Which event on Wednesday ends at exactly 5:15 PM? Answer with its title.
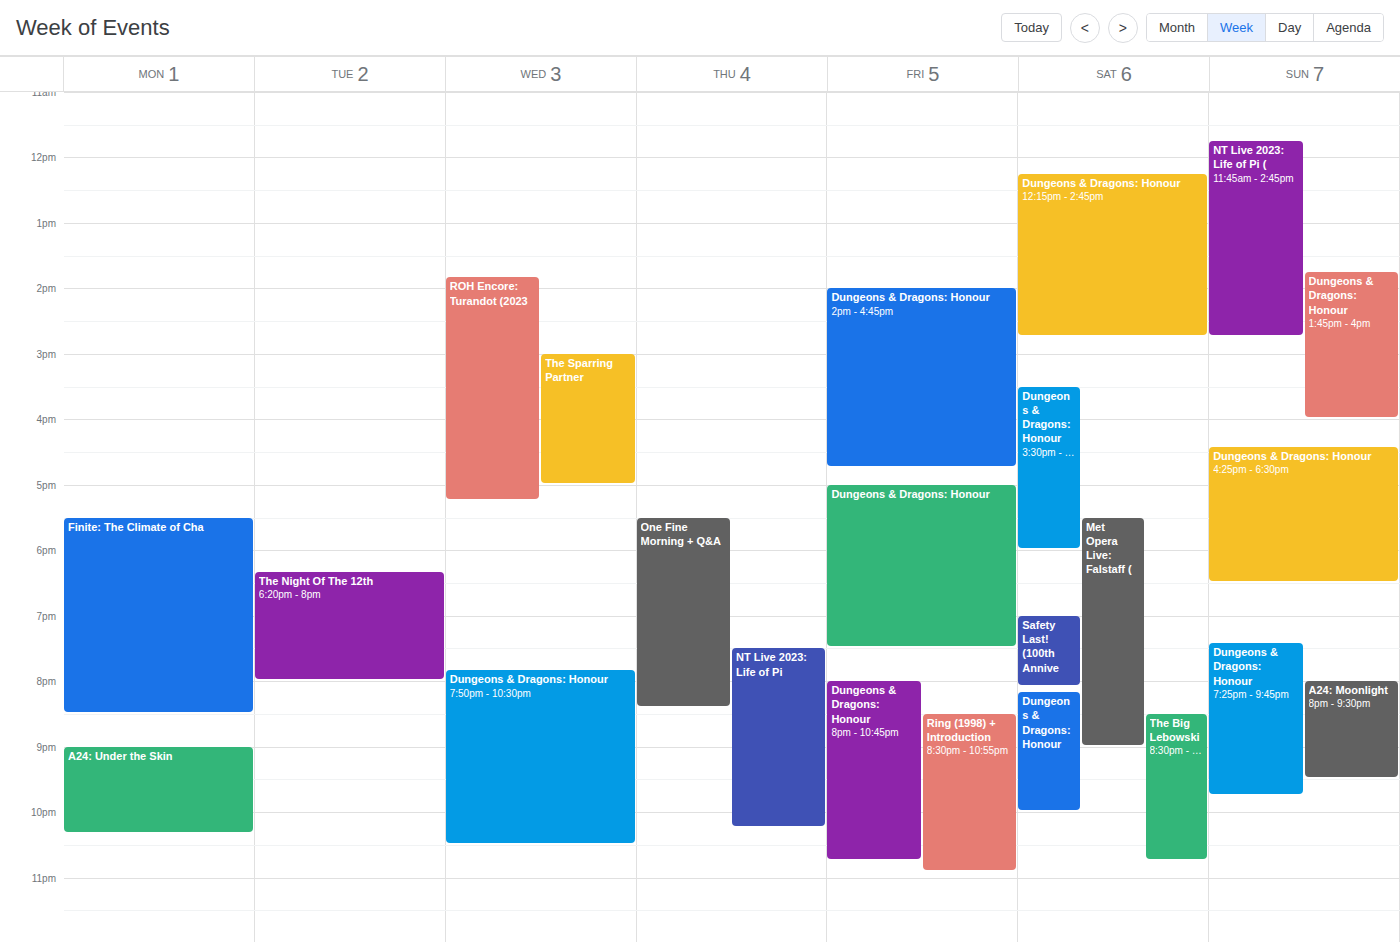
"ROH Encore: Turandot (2023"